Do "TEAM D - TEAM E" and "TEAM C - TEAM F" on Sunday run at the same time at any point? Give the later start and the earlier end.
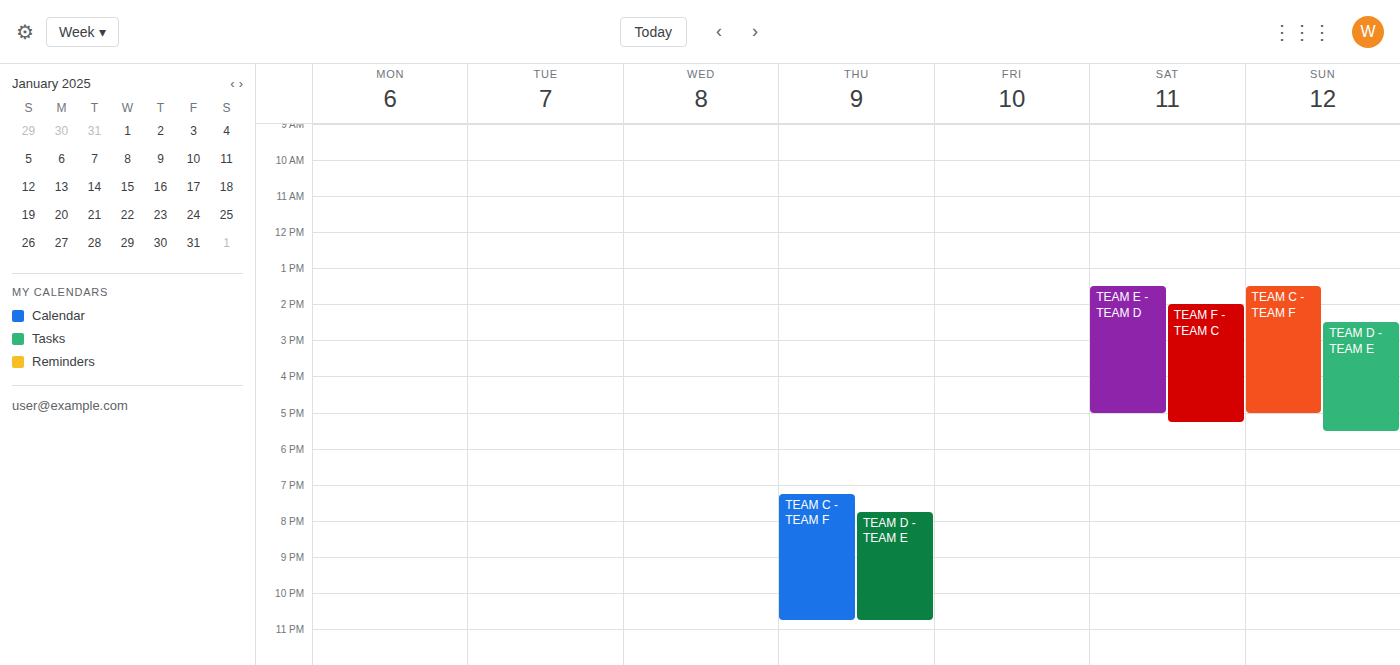
"TEAM D - TEAM E" starts at 2:30 PM, before "TEAM C - TEAM F" ends at 5:00 PM -- they overlap.